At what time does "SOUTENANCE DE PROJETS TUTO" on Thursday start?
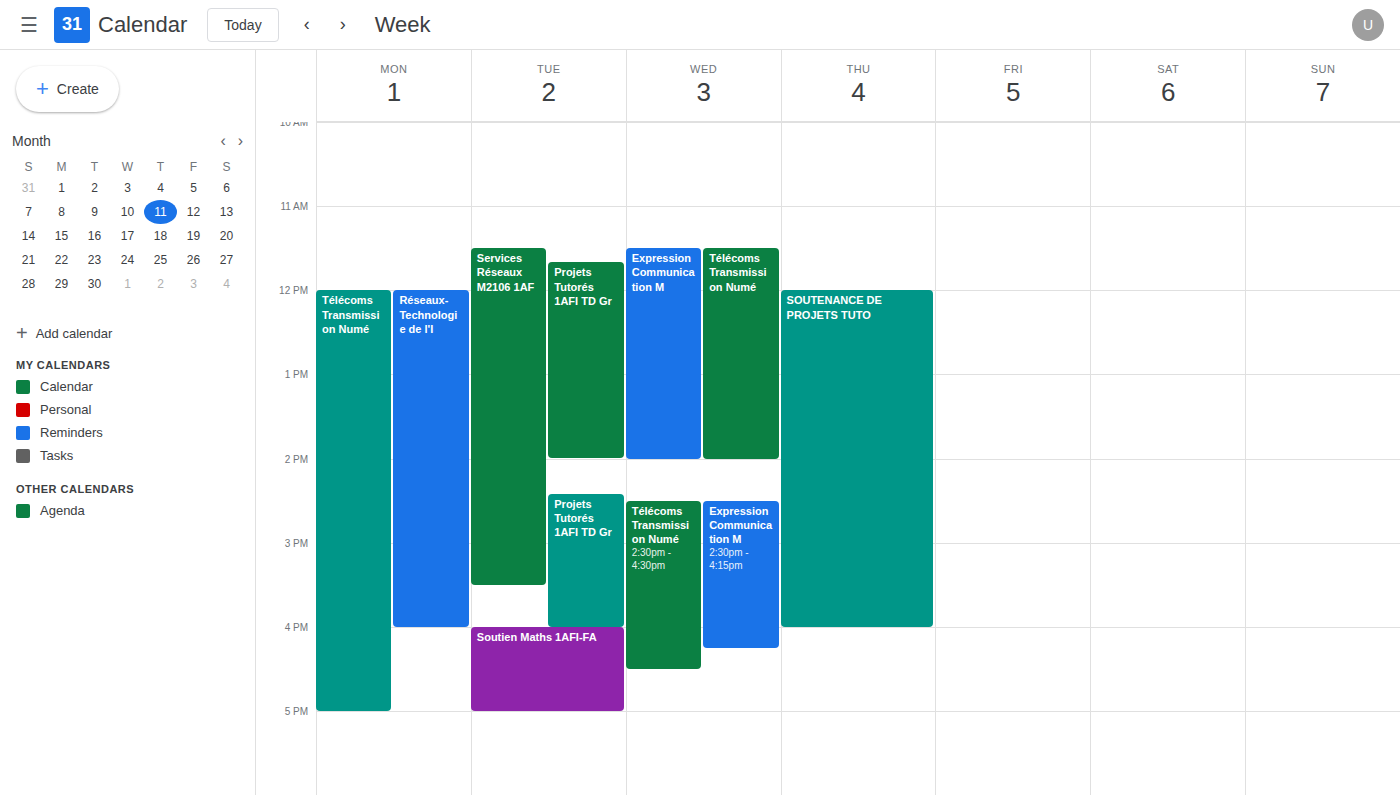
12:00 PM